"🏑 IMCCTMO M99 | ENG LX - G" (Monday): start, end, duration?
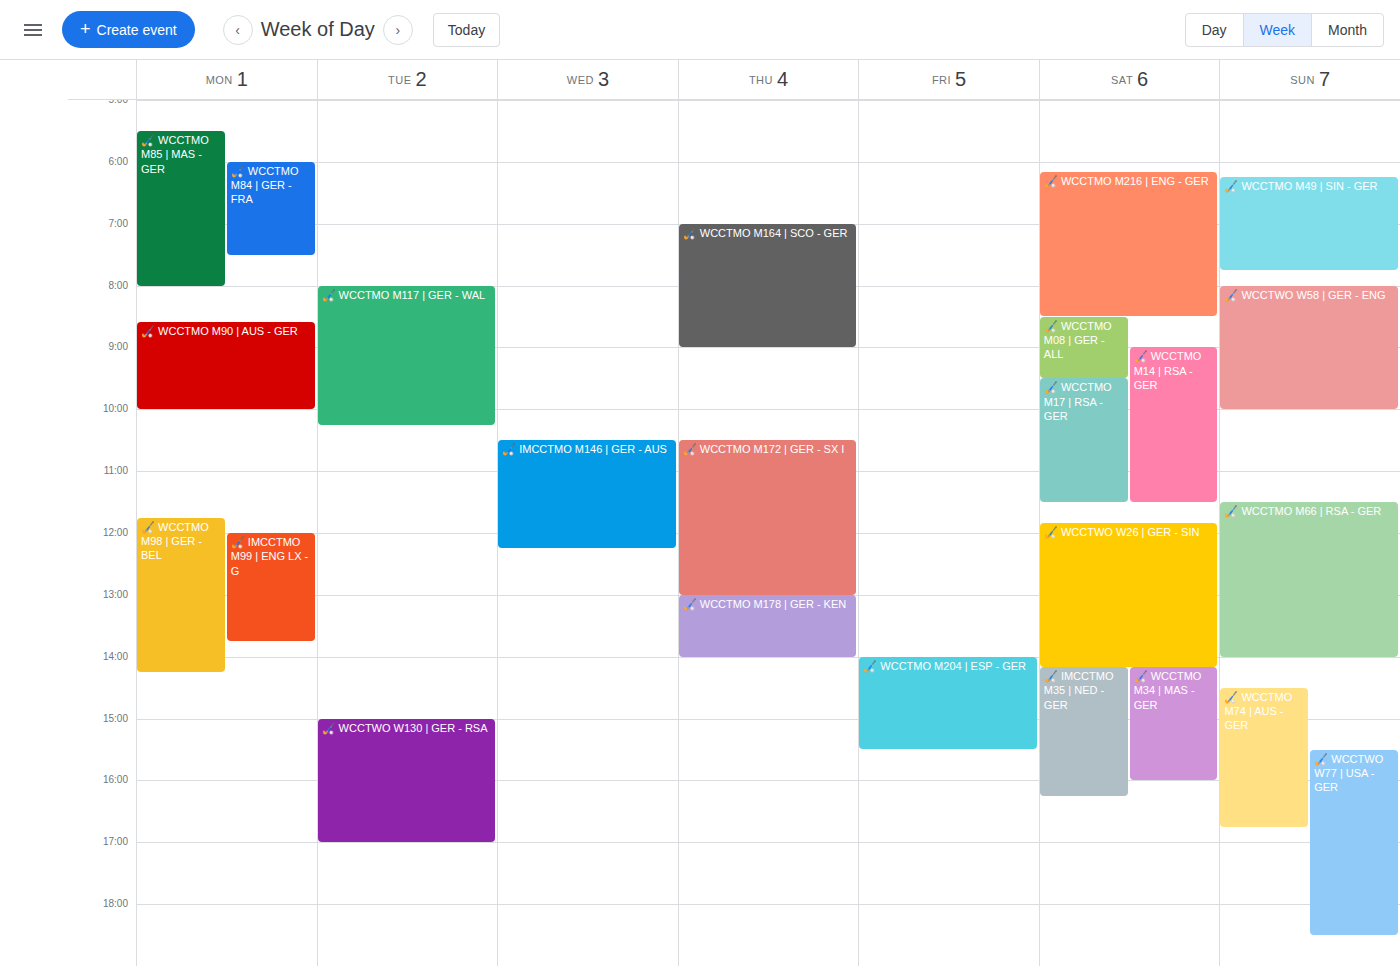
12:00 PM to 1:45 PM, 1 hour 45 minutes